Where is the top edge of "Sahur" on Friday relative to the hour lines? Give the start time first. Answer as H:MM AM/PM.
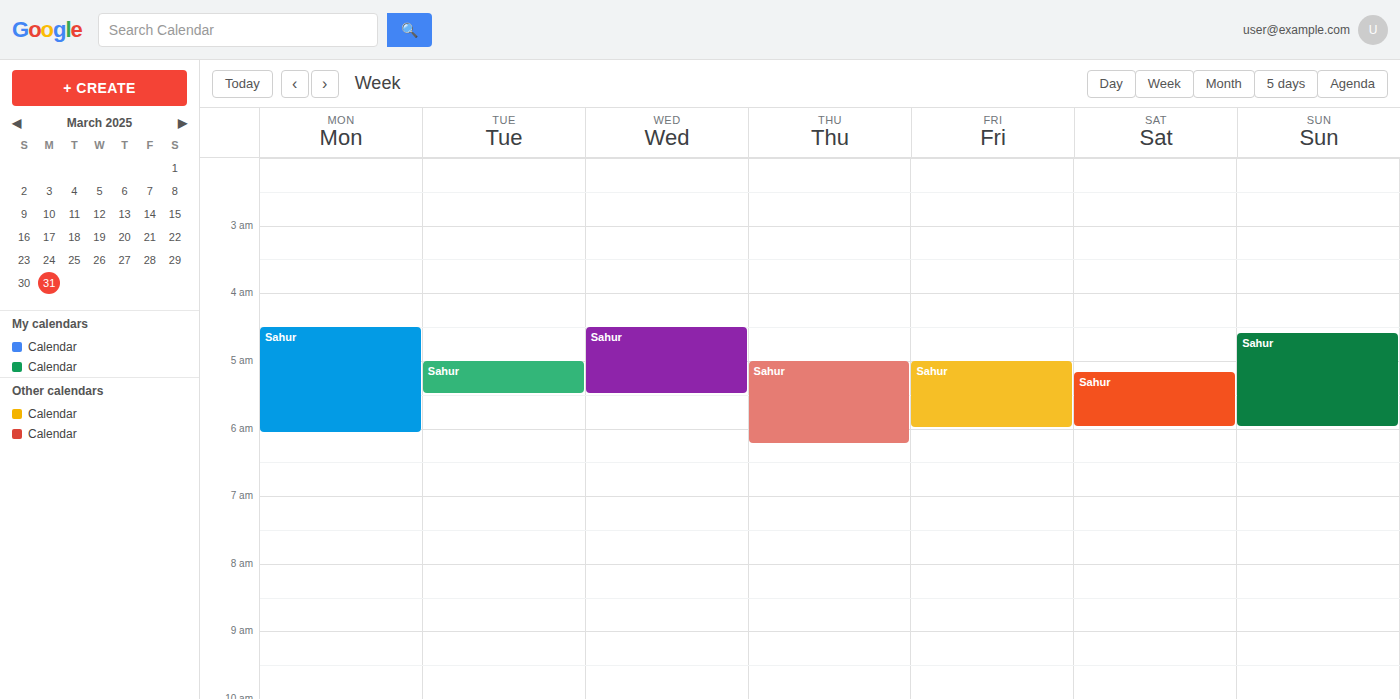
5:00 AM -- exactly on the 5 AM line.